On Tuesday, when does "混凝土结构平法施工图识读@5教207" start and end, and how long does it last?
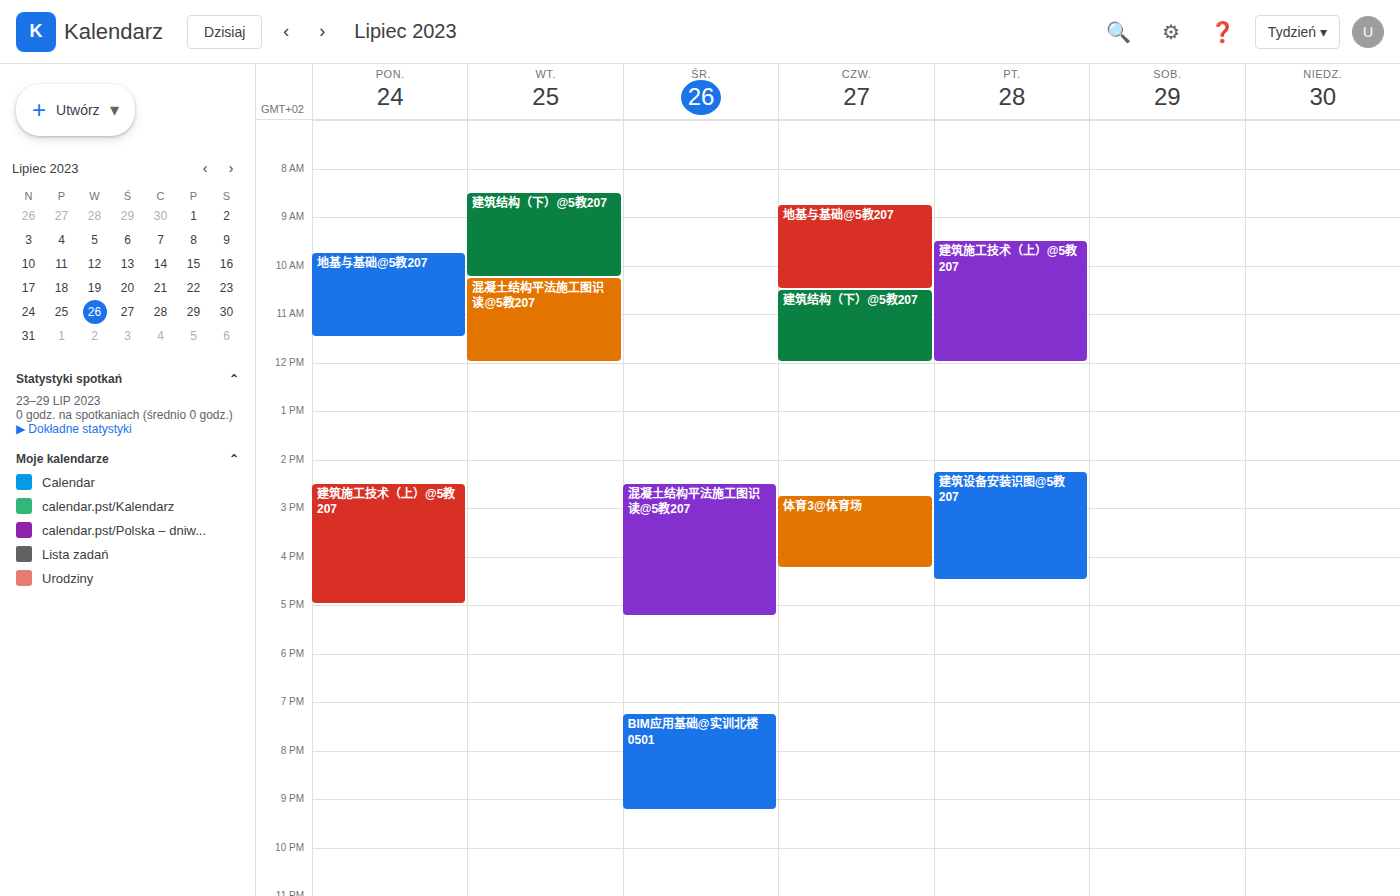
10:15 AM to 12:00 PM, 1 hour 45 minutes